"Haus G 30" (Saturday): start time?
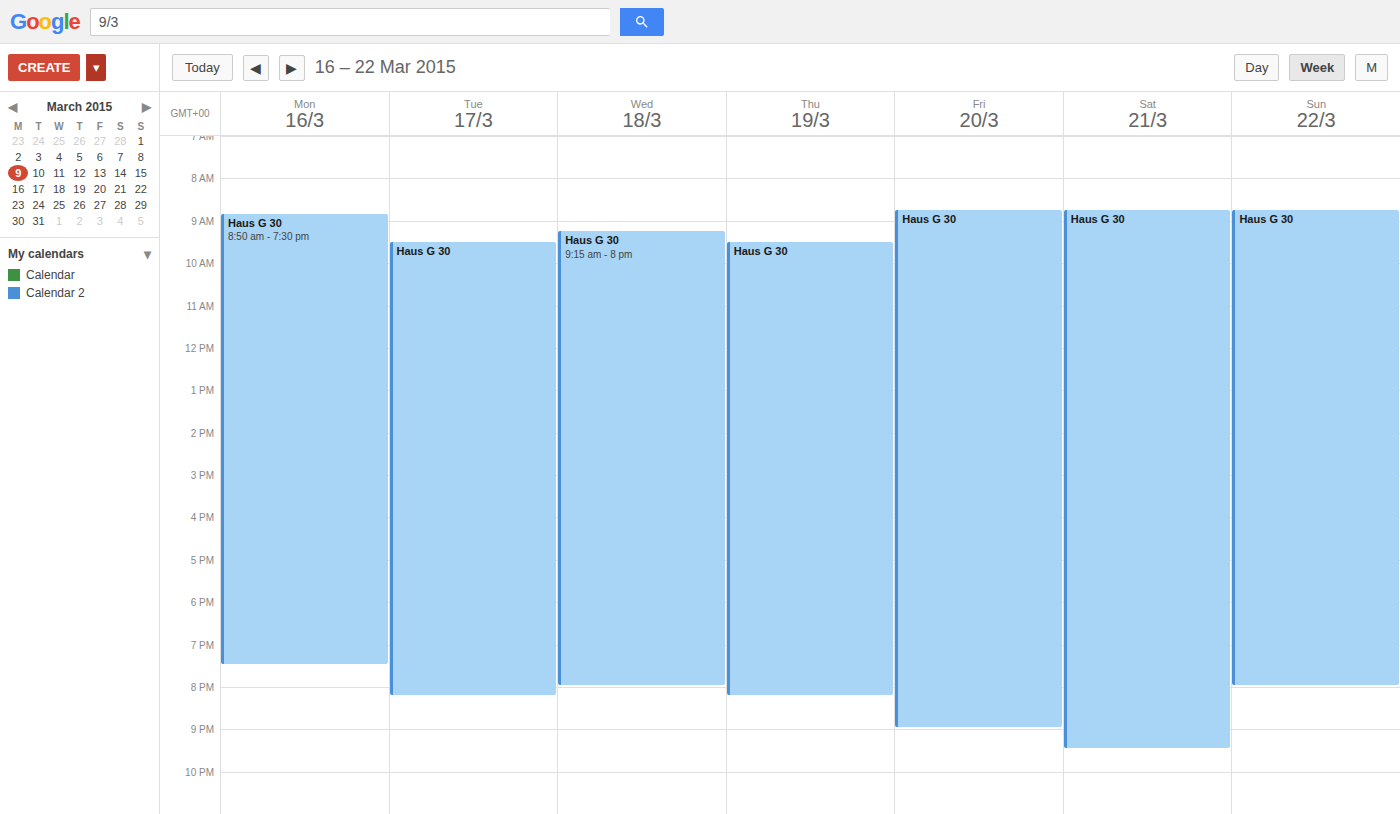
08:45